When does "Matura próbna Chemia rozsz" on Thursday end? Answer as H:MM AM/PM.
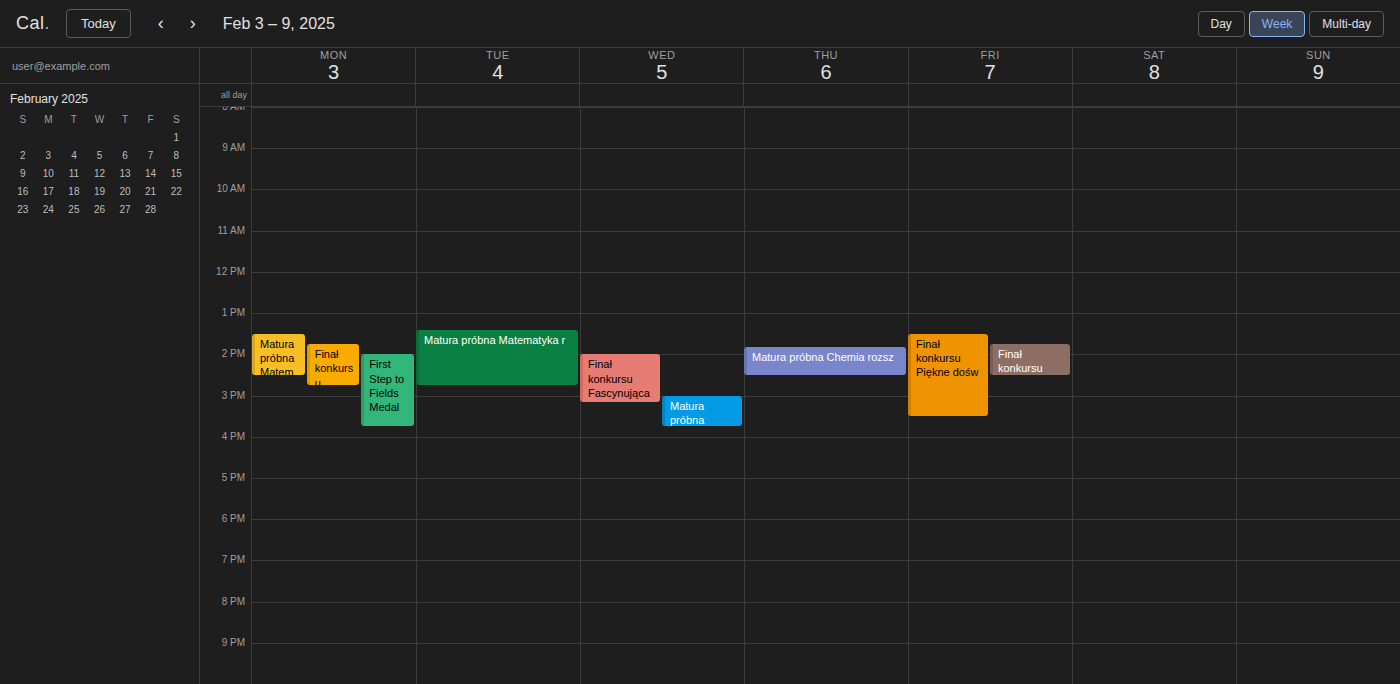
2:30 PM